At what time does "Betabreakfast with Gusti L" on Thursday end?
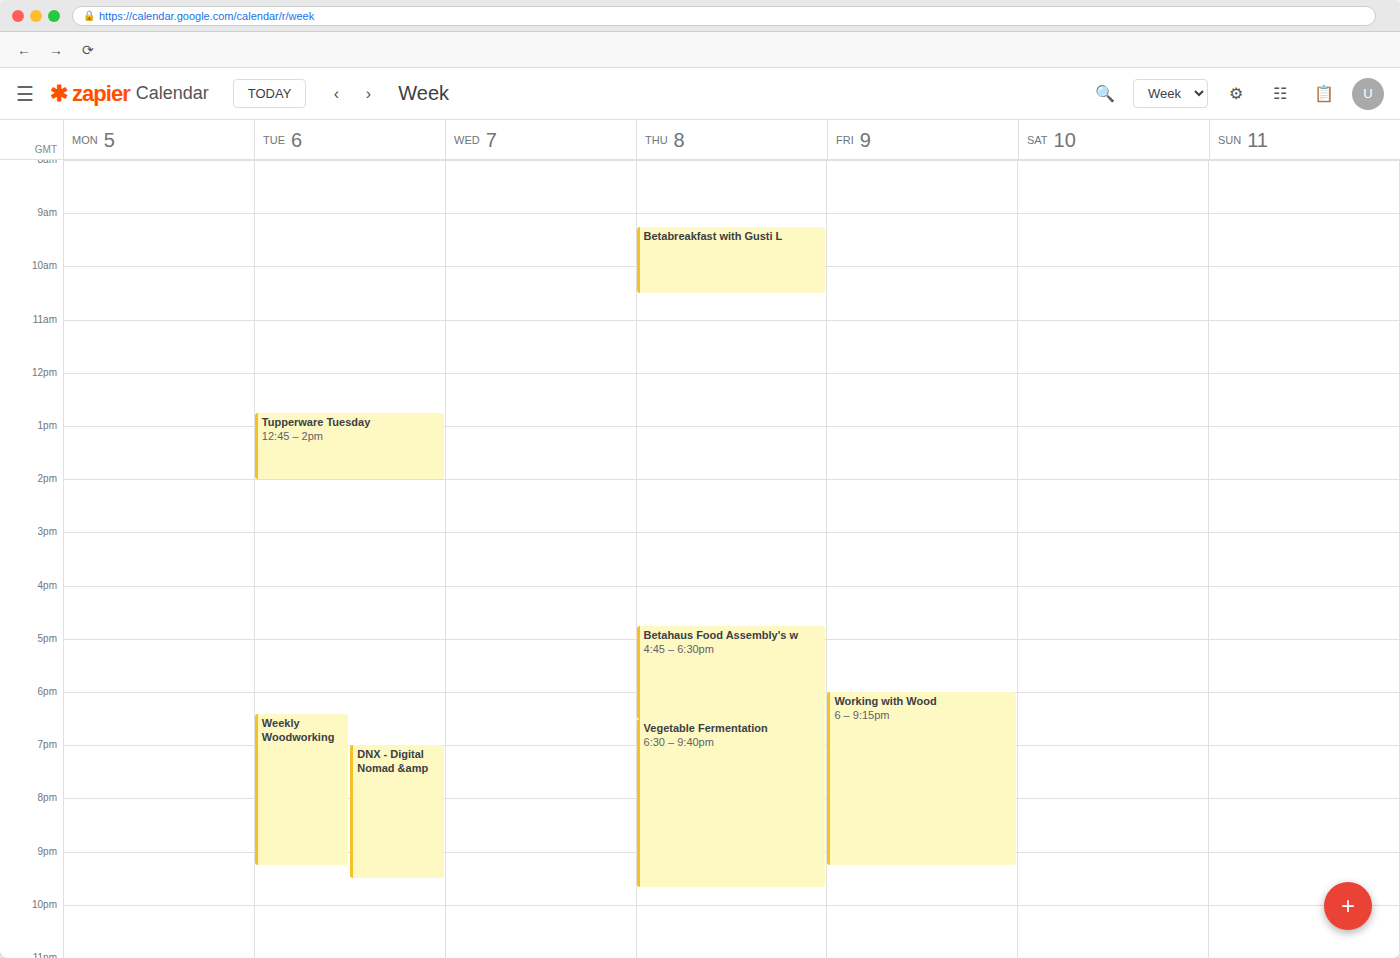
10:30 AM